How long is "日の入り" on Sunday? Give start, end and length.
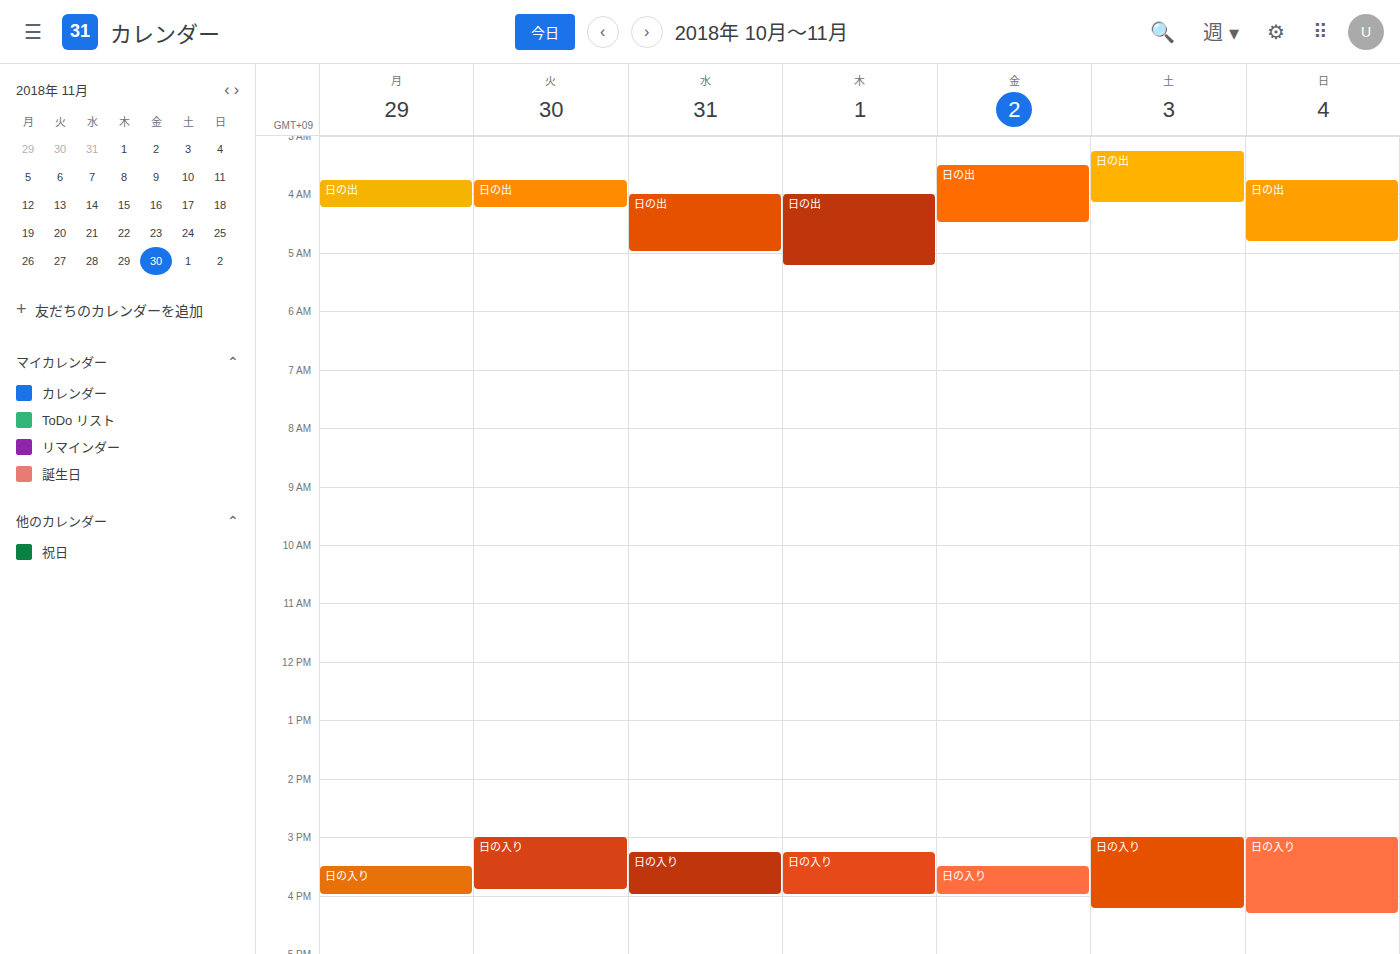
3:00 PM to 4:20 PM, 1 hour 20 minutes